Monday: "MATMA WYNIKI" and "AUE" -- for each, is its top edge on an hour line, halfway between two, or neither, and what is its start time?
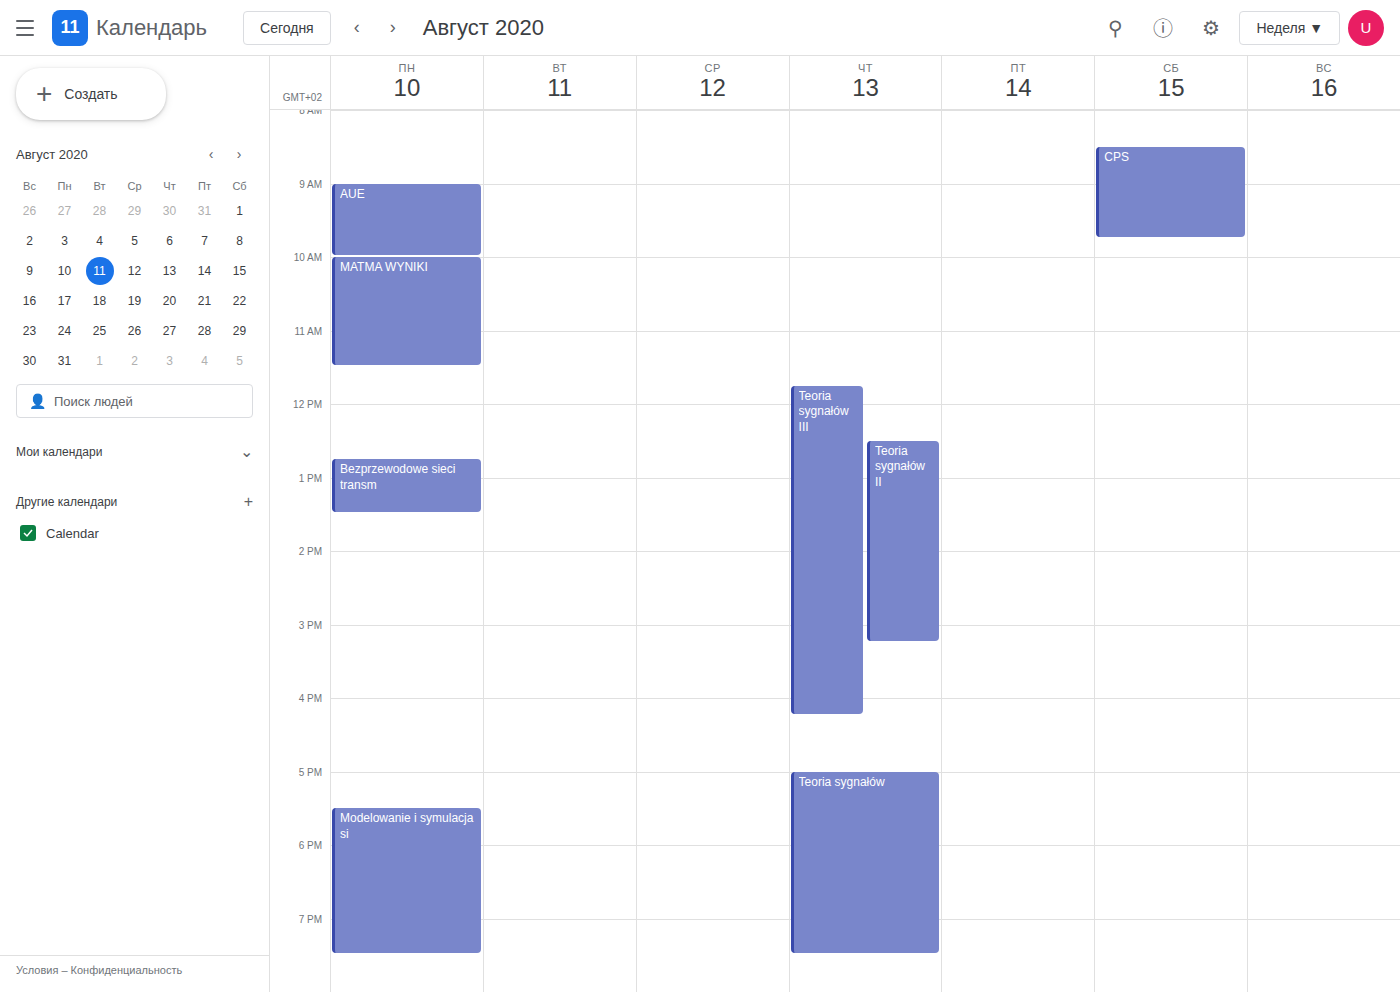
"MATMA WYNIKI": 10:00 AM, exactly on the 10 AM line. "AUE": 9:00 AM, exactly on the 9 AM line.